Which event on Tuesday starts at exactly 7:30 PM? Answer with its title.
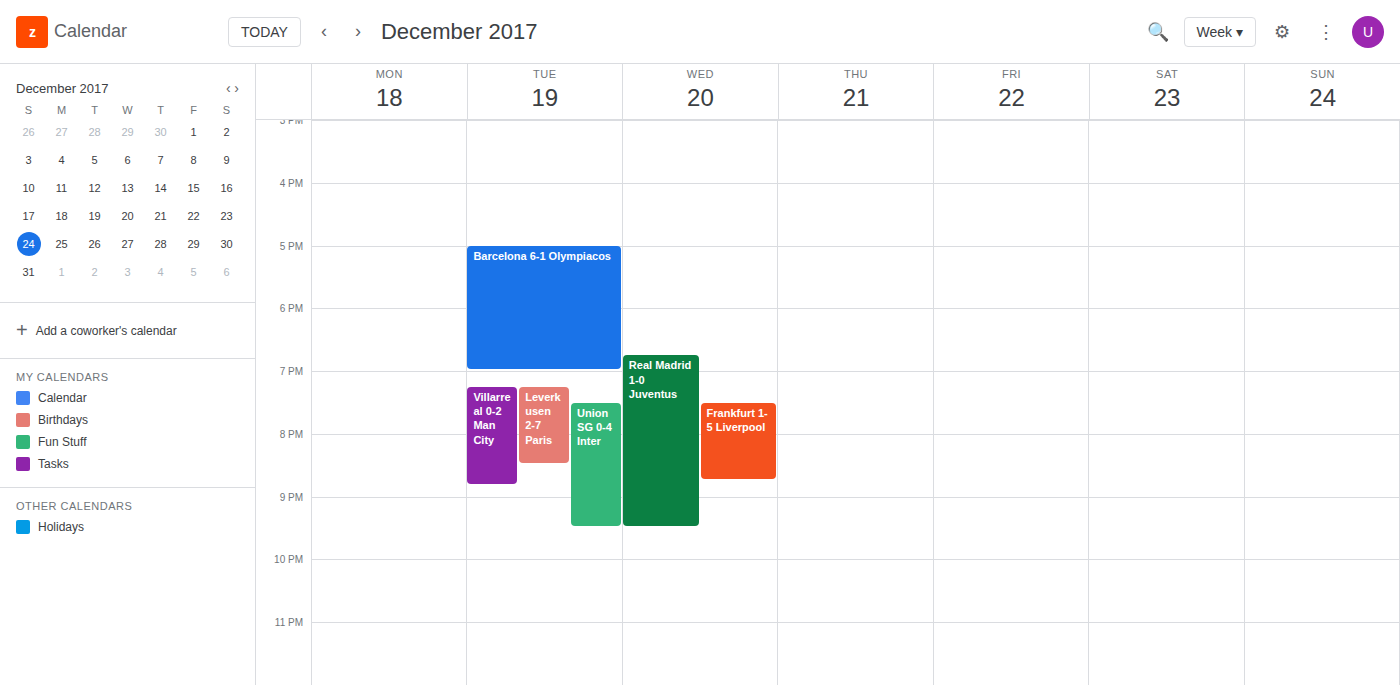
"Union SG 0-4 Inter"